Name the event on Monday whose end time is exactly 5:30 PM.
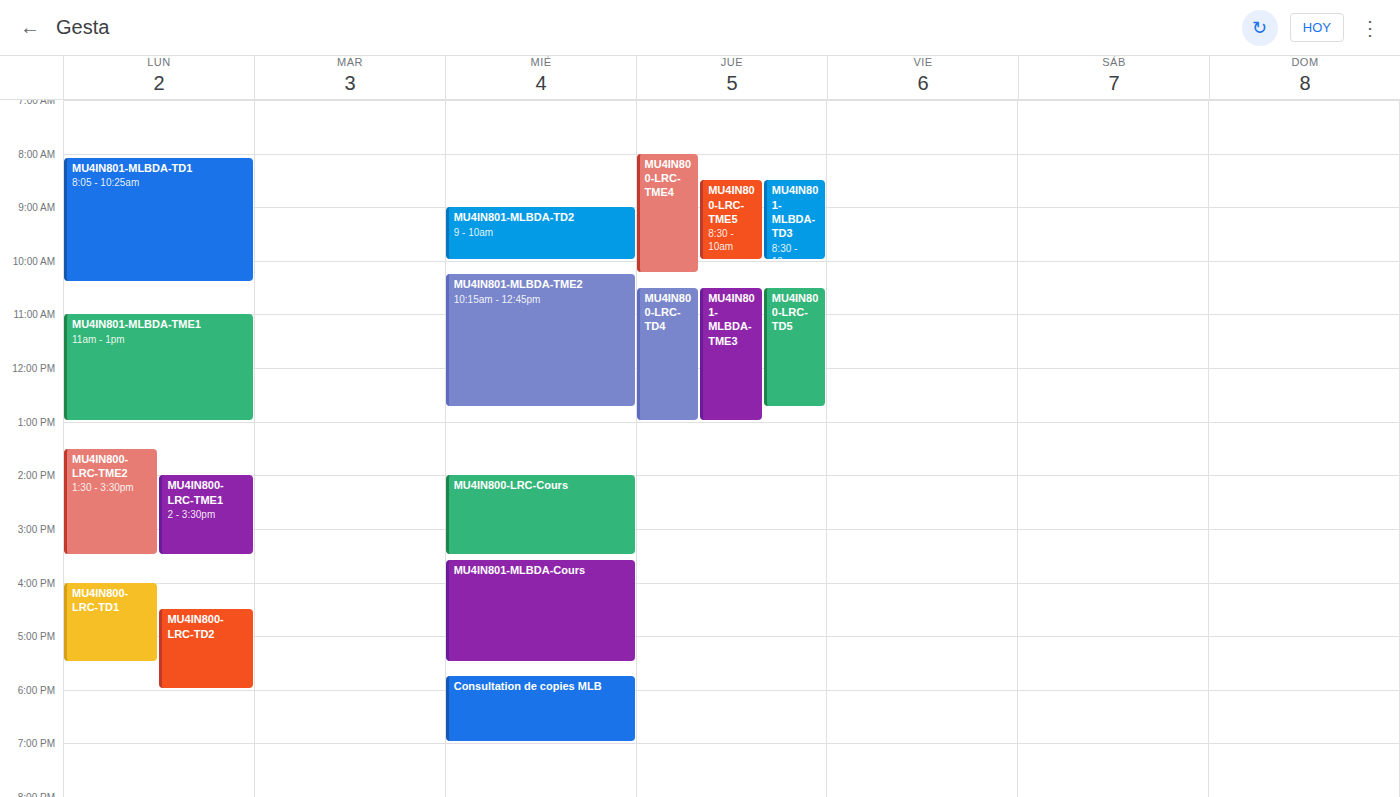
"MU4IN800-LRC-TD1"